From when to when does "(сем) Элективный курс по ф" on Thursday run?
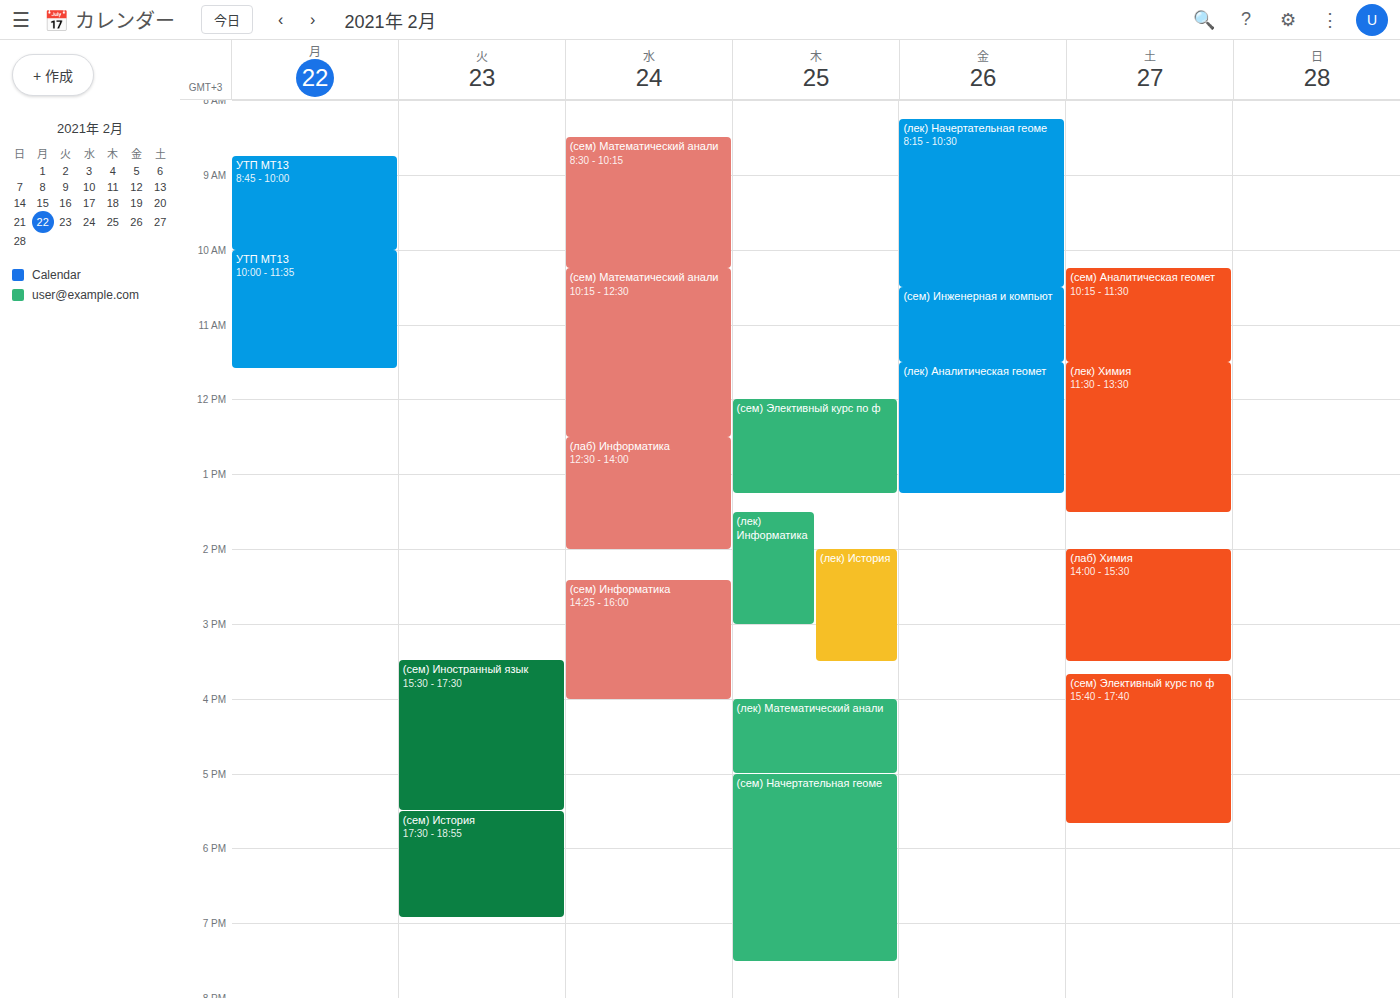
12:00 PM to 1:15 PM